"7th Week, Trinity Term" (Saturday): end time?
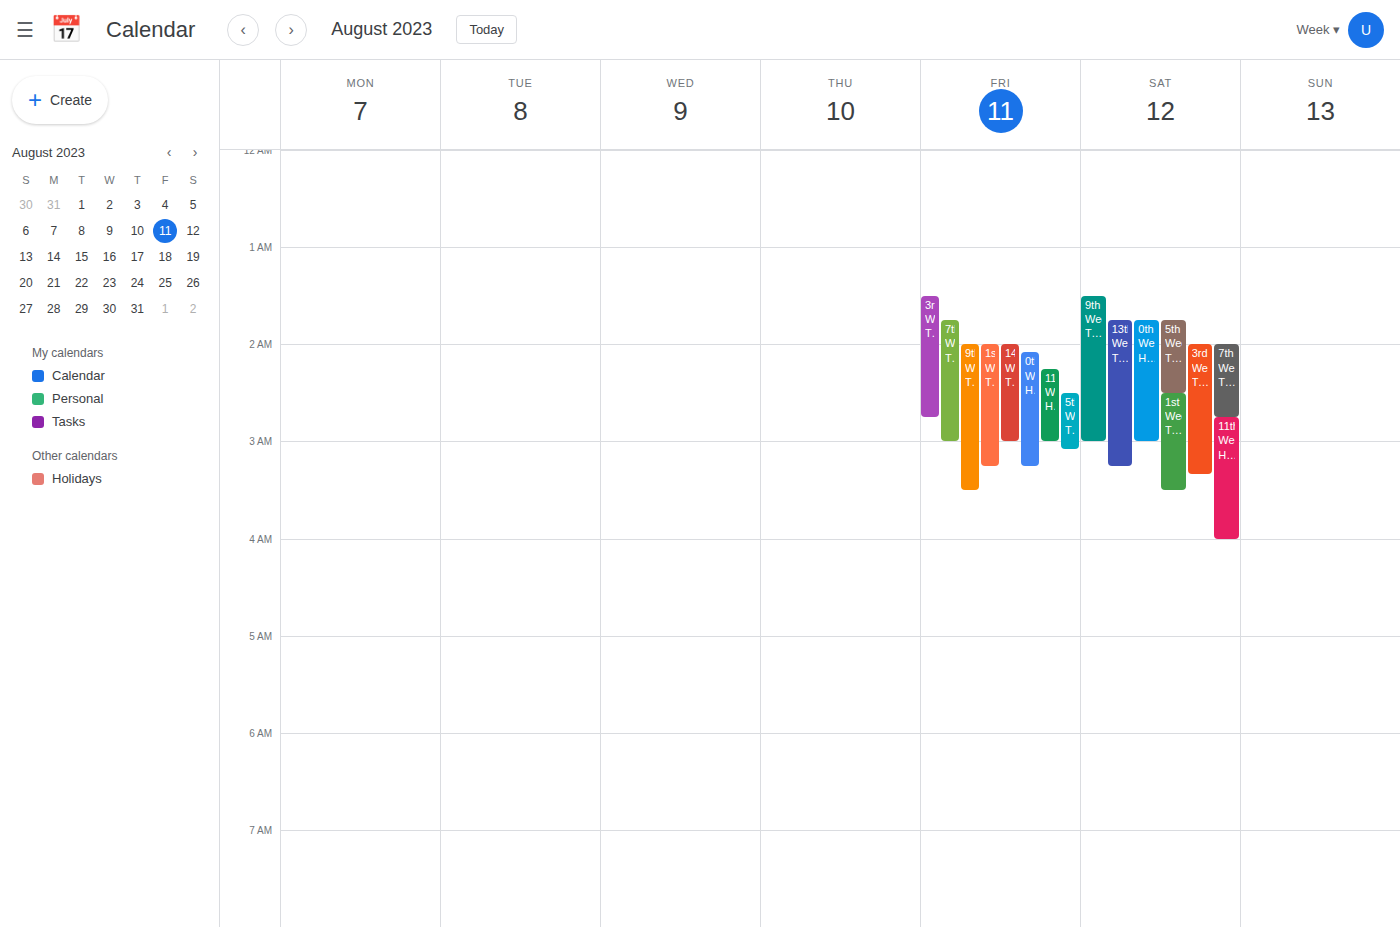
2:45 AM